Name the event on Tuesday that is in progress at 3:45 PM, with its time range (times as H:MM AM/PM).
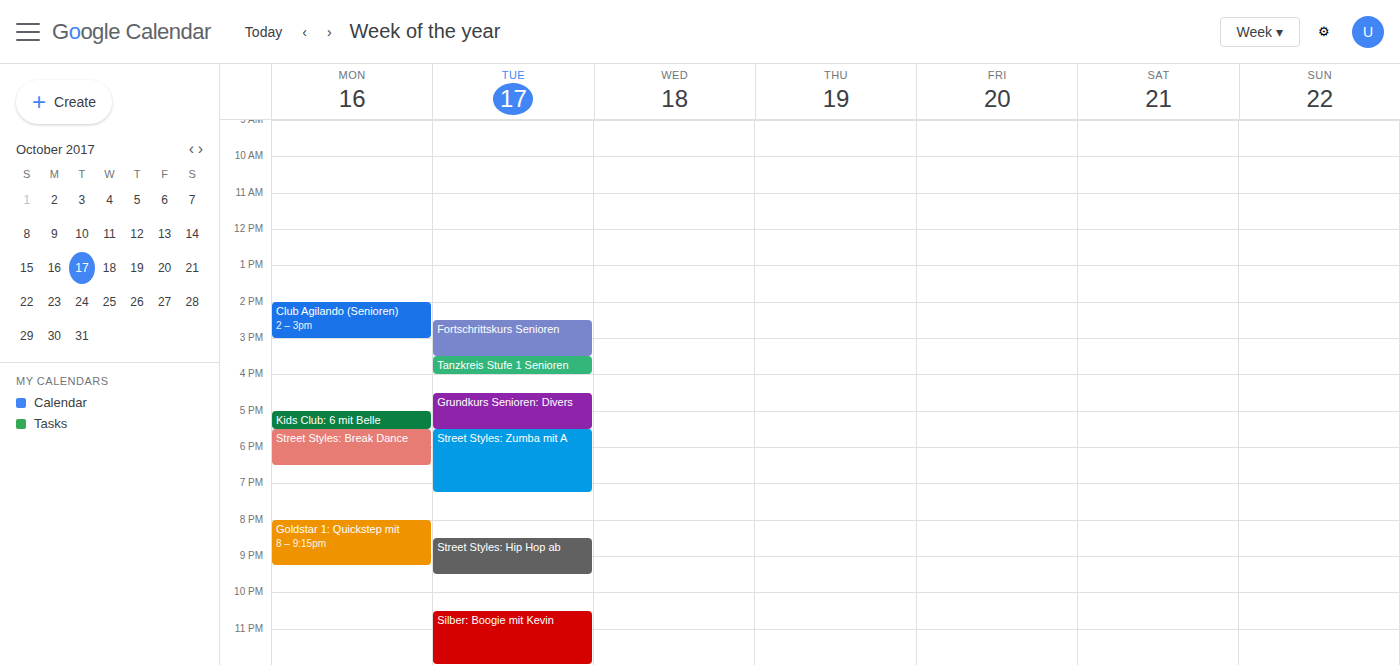
"Tanzkreis Stufe 1 Senioren", 3:30 PM to 4:00 PM